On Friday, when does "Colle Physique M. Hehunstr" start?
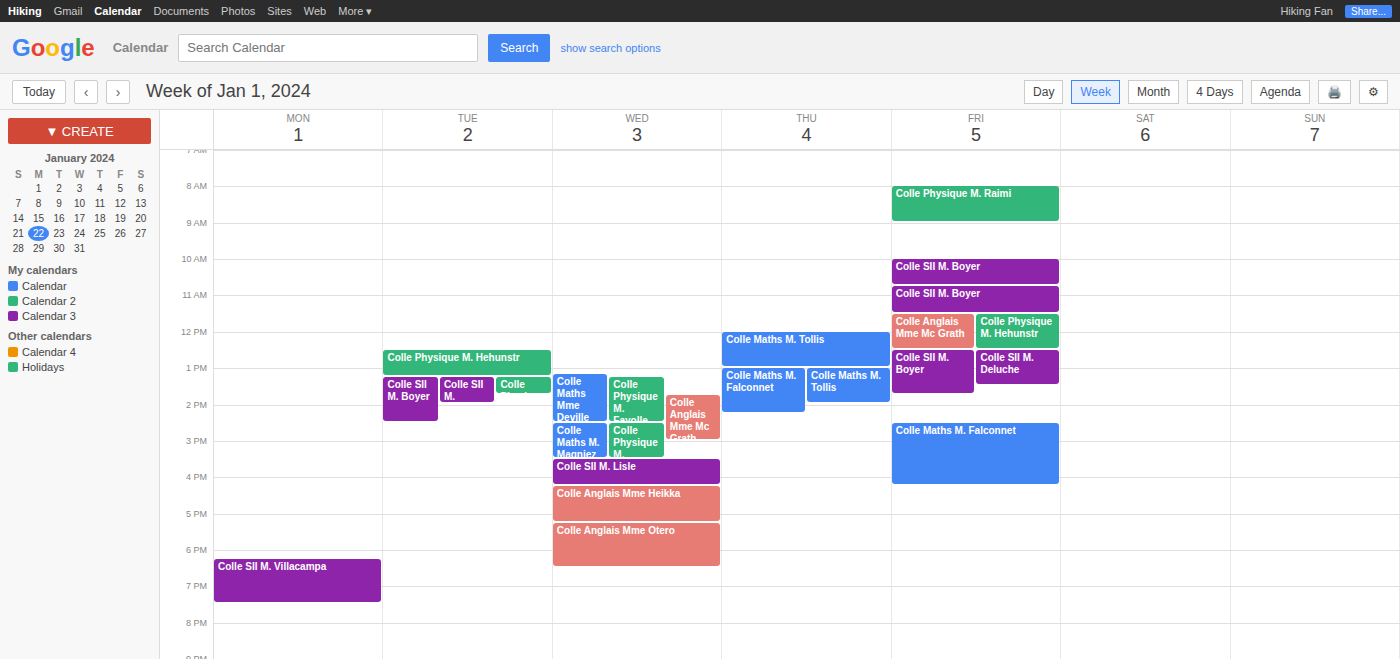
11:30 AM